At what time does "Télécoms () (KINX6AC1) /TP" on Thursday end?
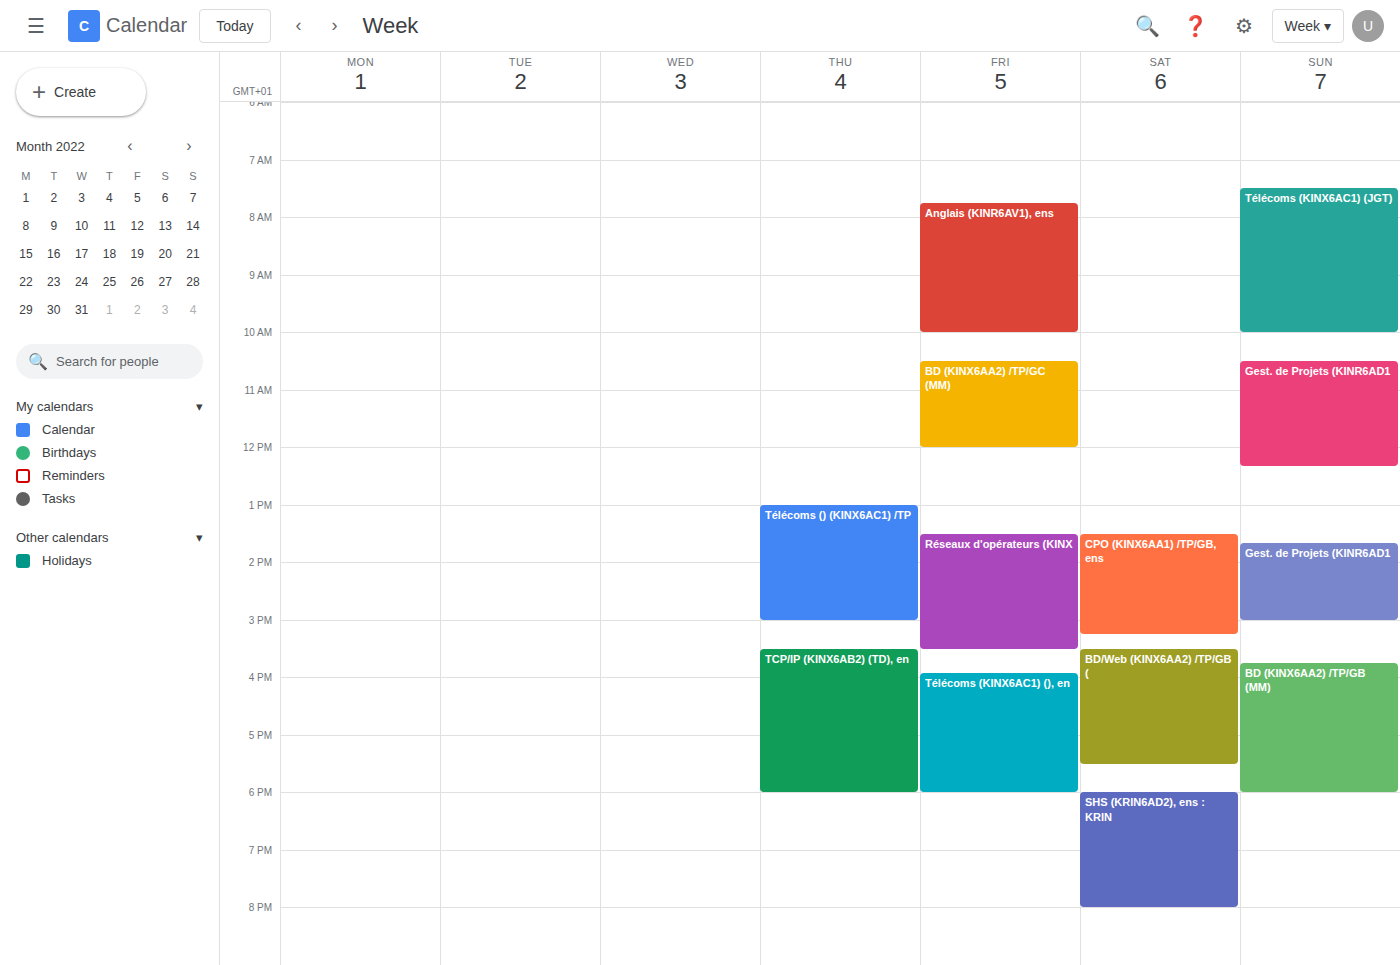
3:00 PM